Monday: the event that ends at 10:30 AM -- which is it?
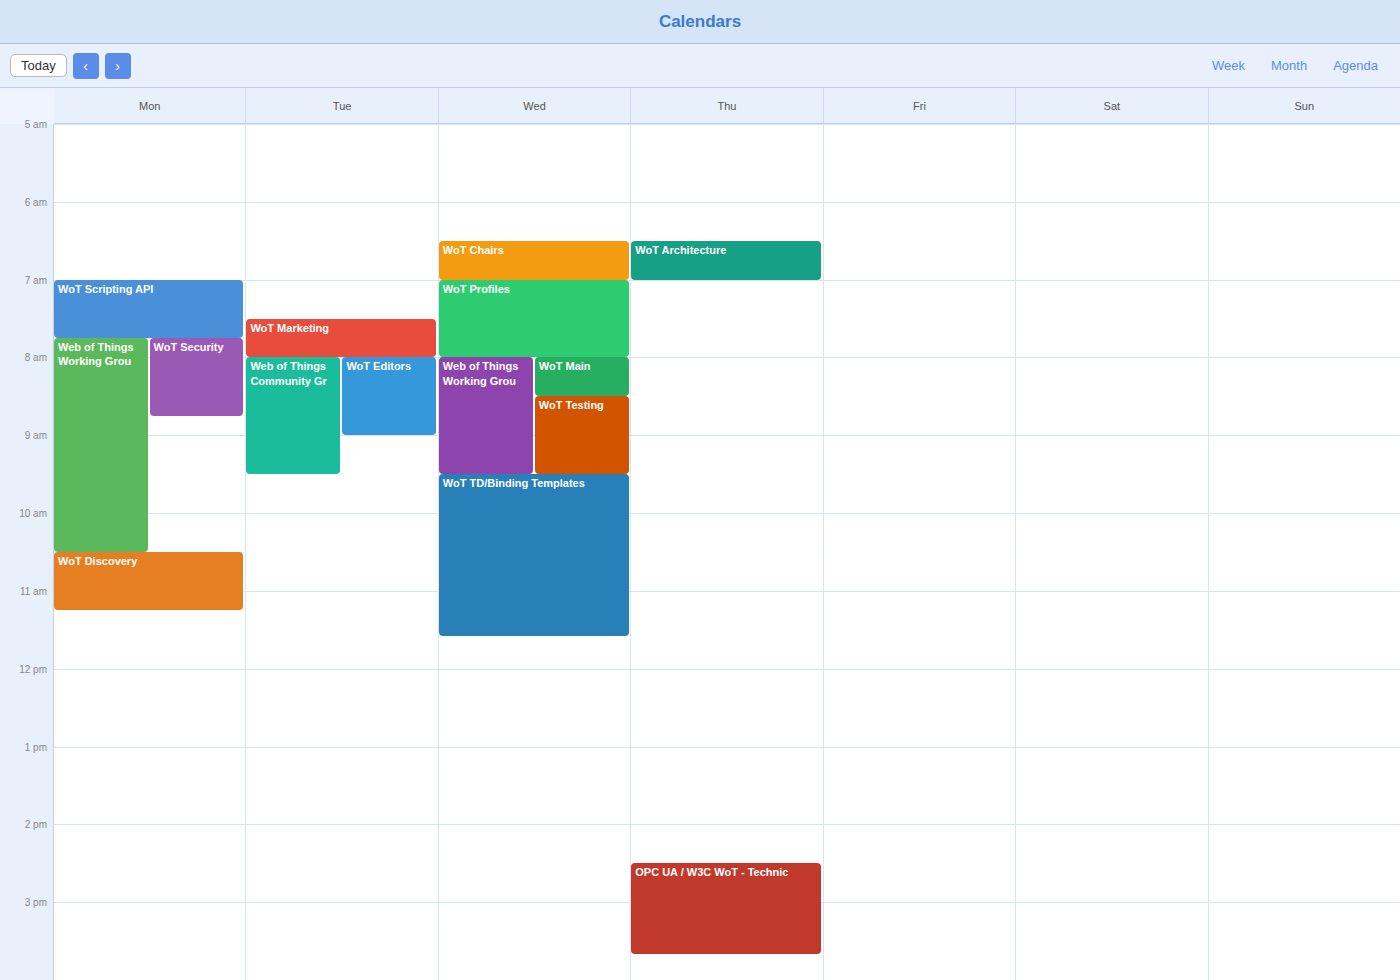
"Web of Things Working Grou"